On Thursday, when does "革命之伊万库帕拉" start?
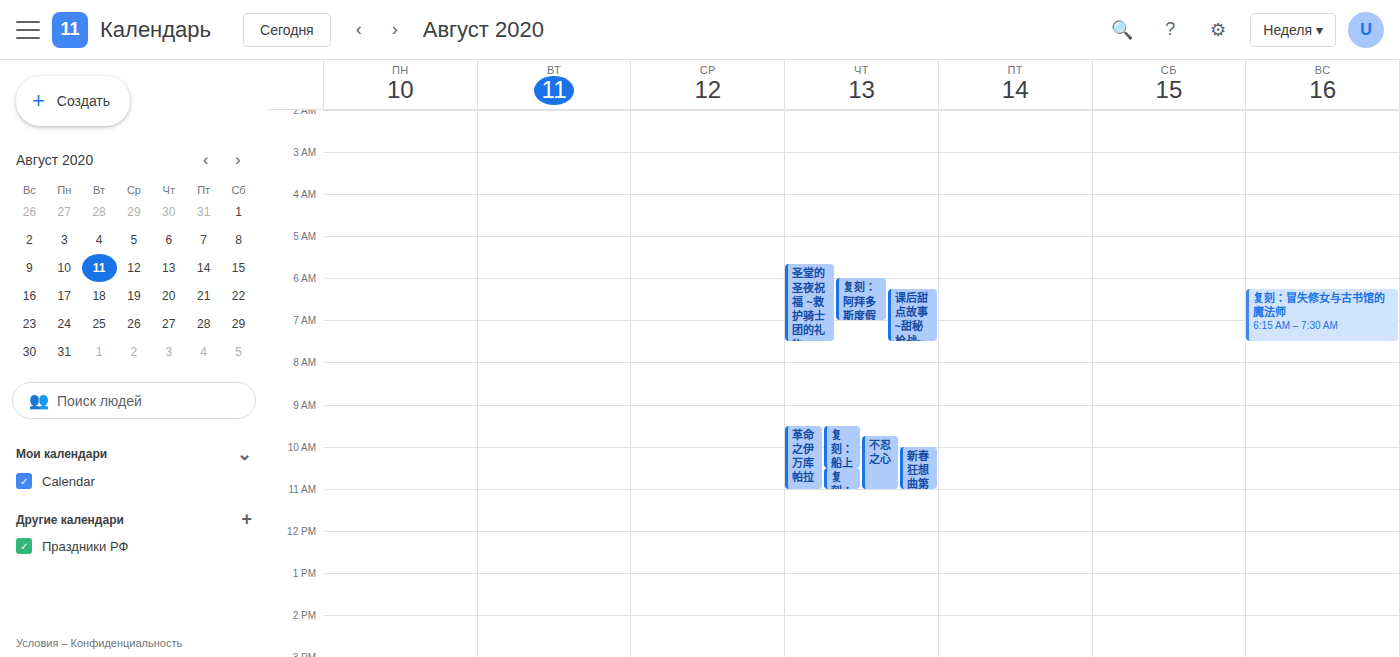
9:30 AM